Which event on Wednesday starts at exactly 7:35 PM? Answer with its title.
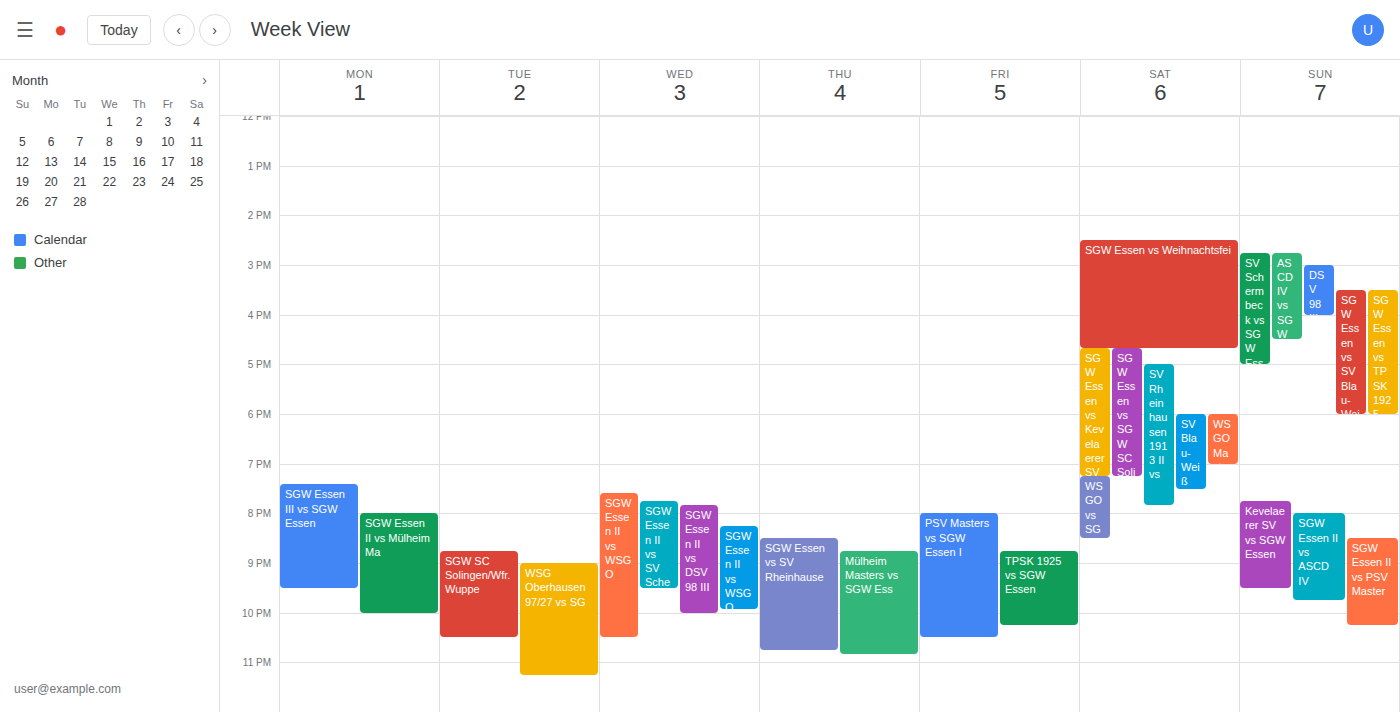
"SGW Essen II vs WSGO"